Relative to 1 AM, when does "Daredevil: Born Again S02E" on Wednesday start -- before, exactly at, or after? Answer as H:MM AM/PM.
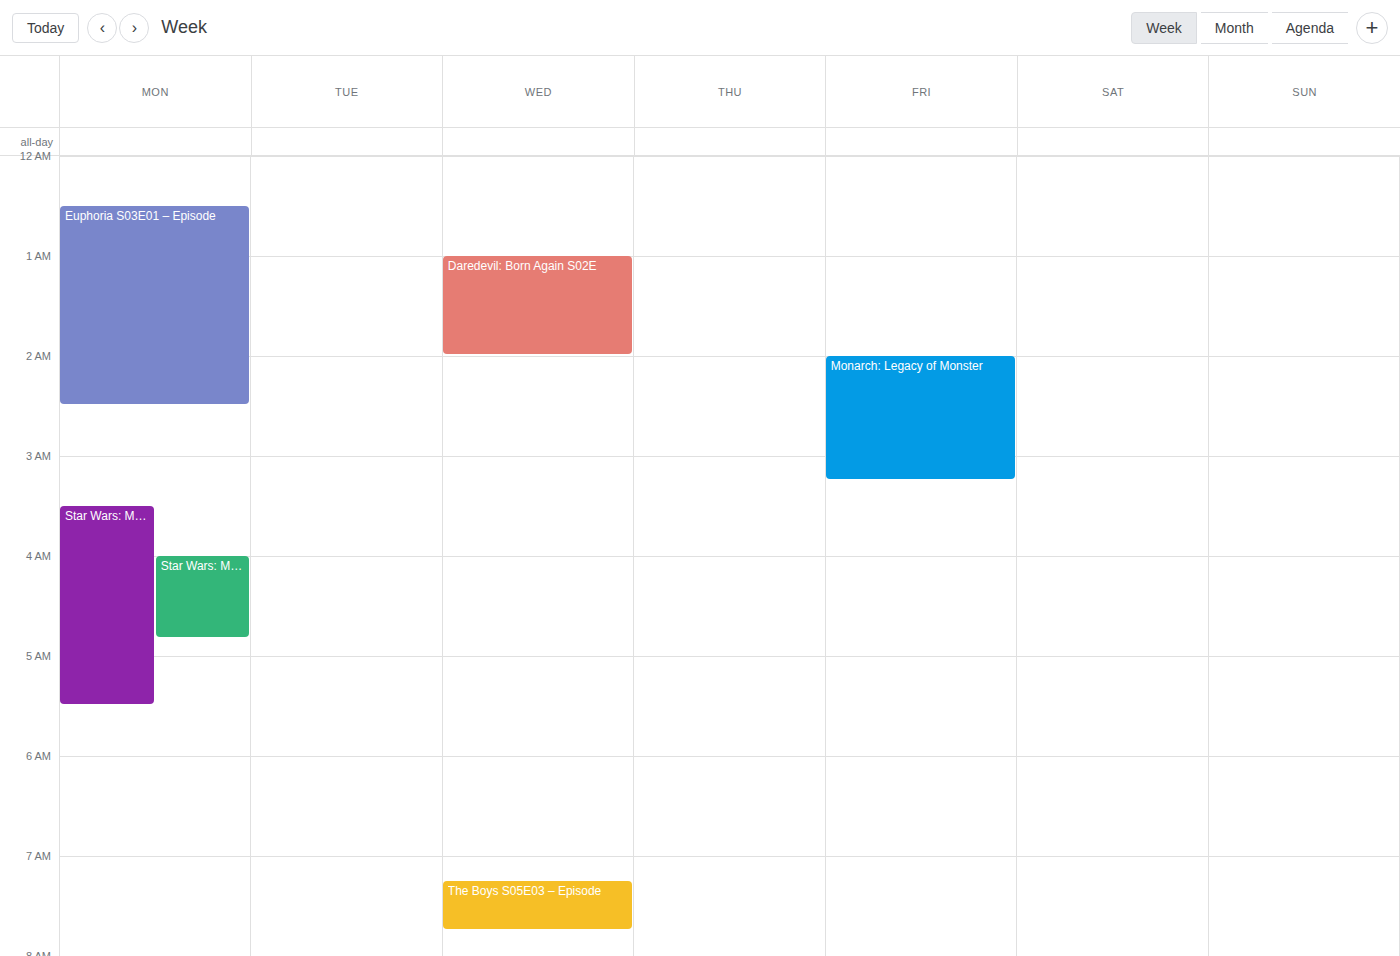
1:00 AM -- exactly at 1 AM, on the 1 AM line.